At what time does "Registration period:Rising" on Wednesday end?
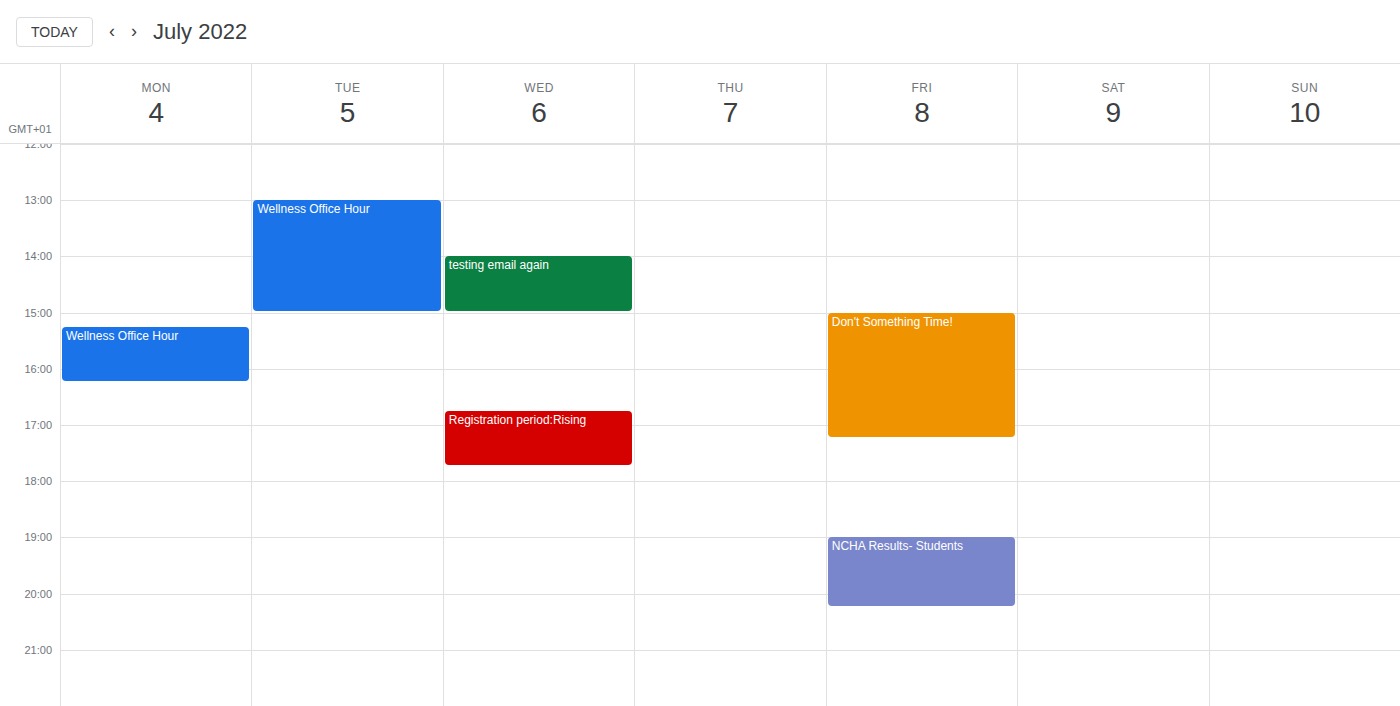
5:45 PM